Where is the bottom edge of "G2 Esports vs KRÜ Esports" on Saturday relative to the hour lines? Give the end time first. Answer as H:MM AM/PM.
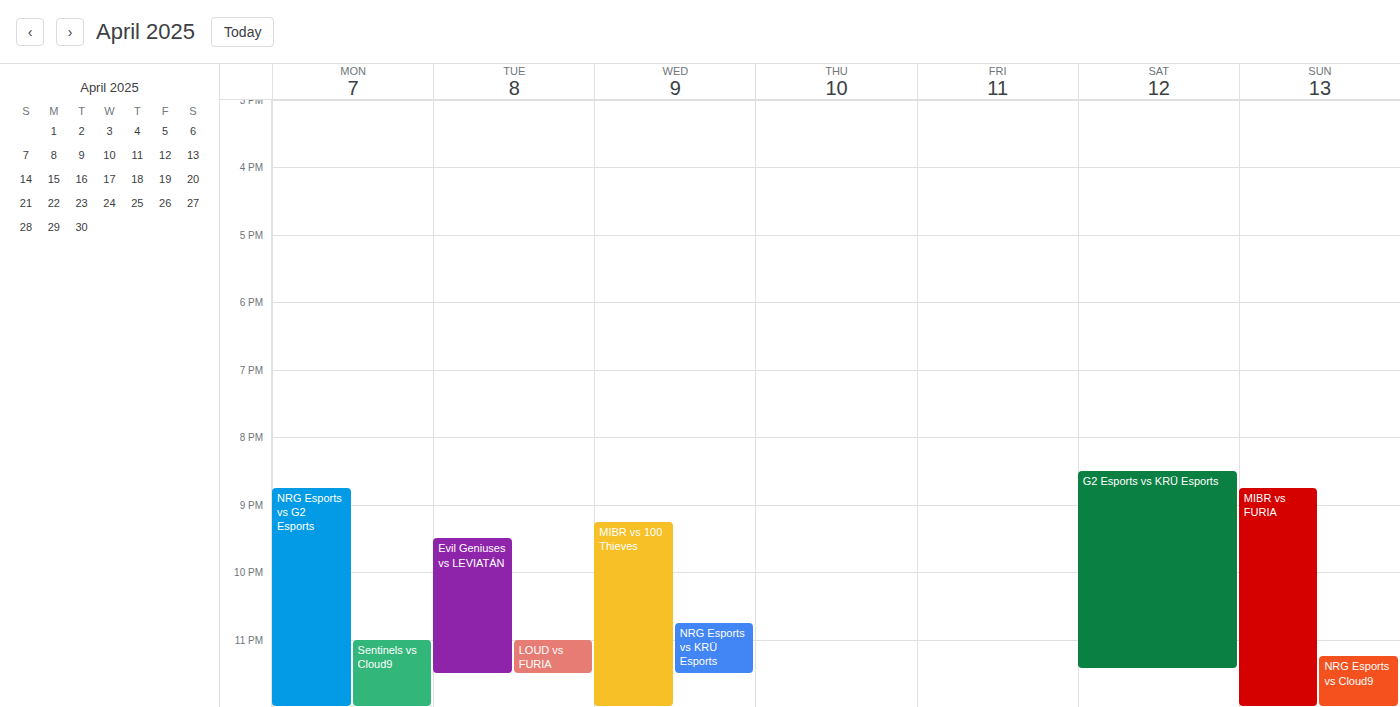
11:25 PM -- neither: 25 minutes below the 11 PM line and 35 minutes above the 12 AM line.